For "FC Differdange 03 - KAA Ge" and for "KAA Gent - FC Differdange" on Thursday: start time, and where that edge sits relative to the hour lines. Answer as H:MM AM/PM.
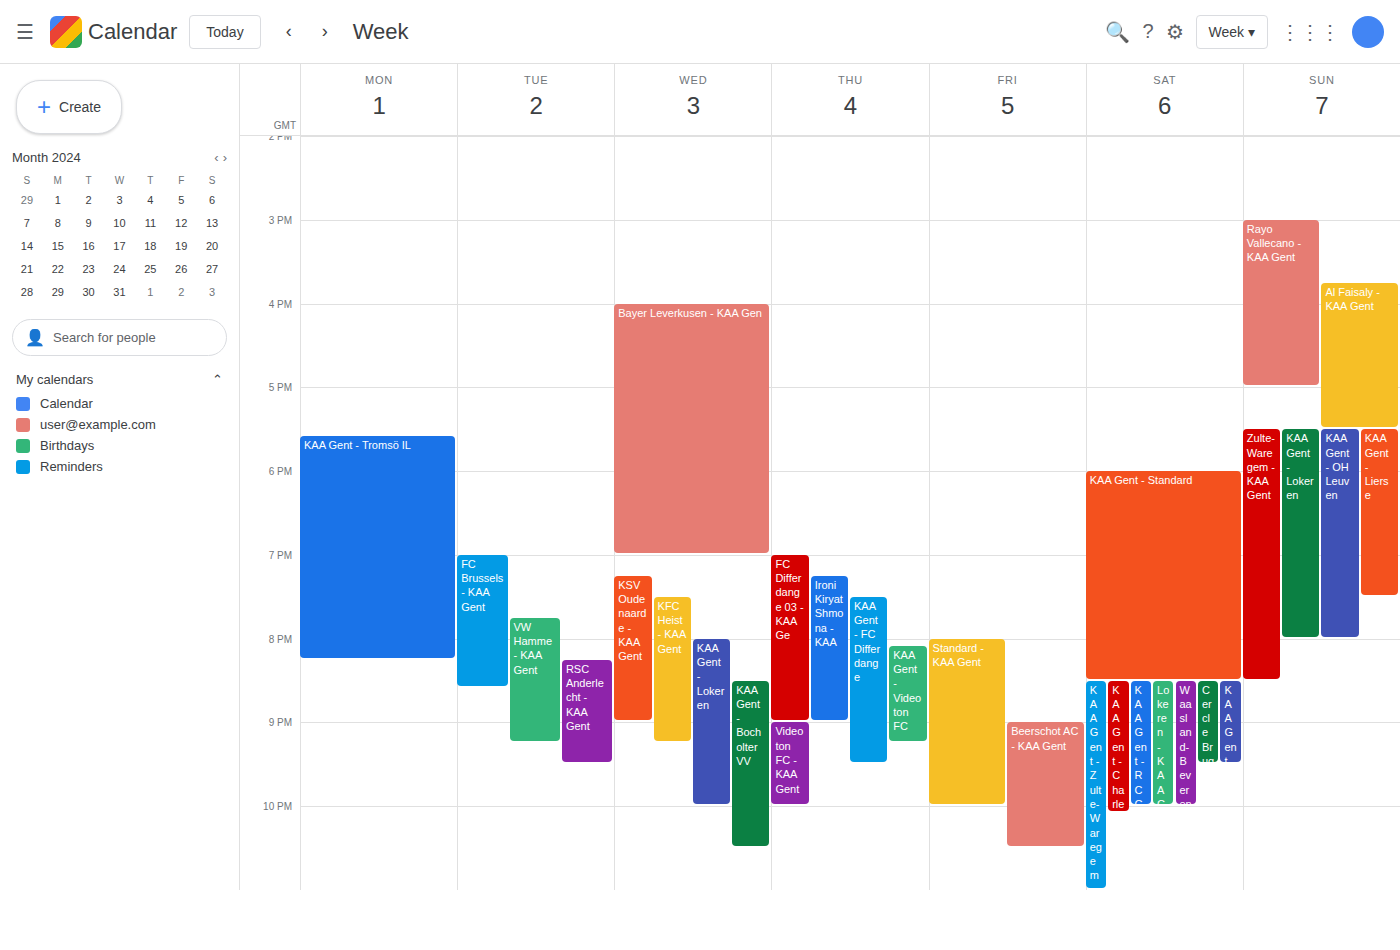
"FC Differdange 03 - KAA Ge": 7:00 PM, exactly on the 7 PM line. "KAA Gent - FC Differdange": 7:30 PM, halfway between the 7 PM and 8 PM lines.